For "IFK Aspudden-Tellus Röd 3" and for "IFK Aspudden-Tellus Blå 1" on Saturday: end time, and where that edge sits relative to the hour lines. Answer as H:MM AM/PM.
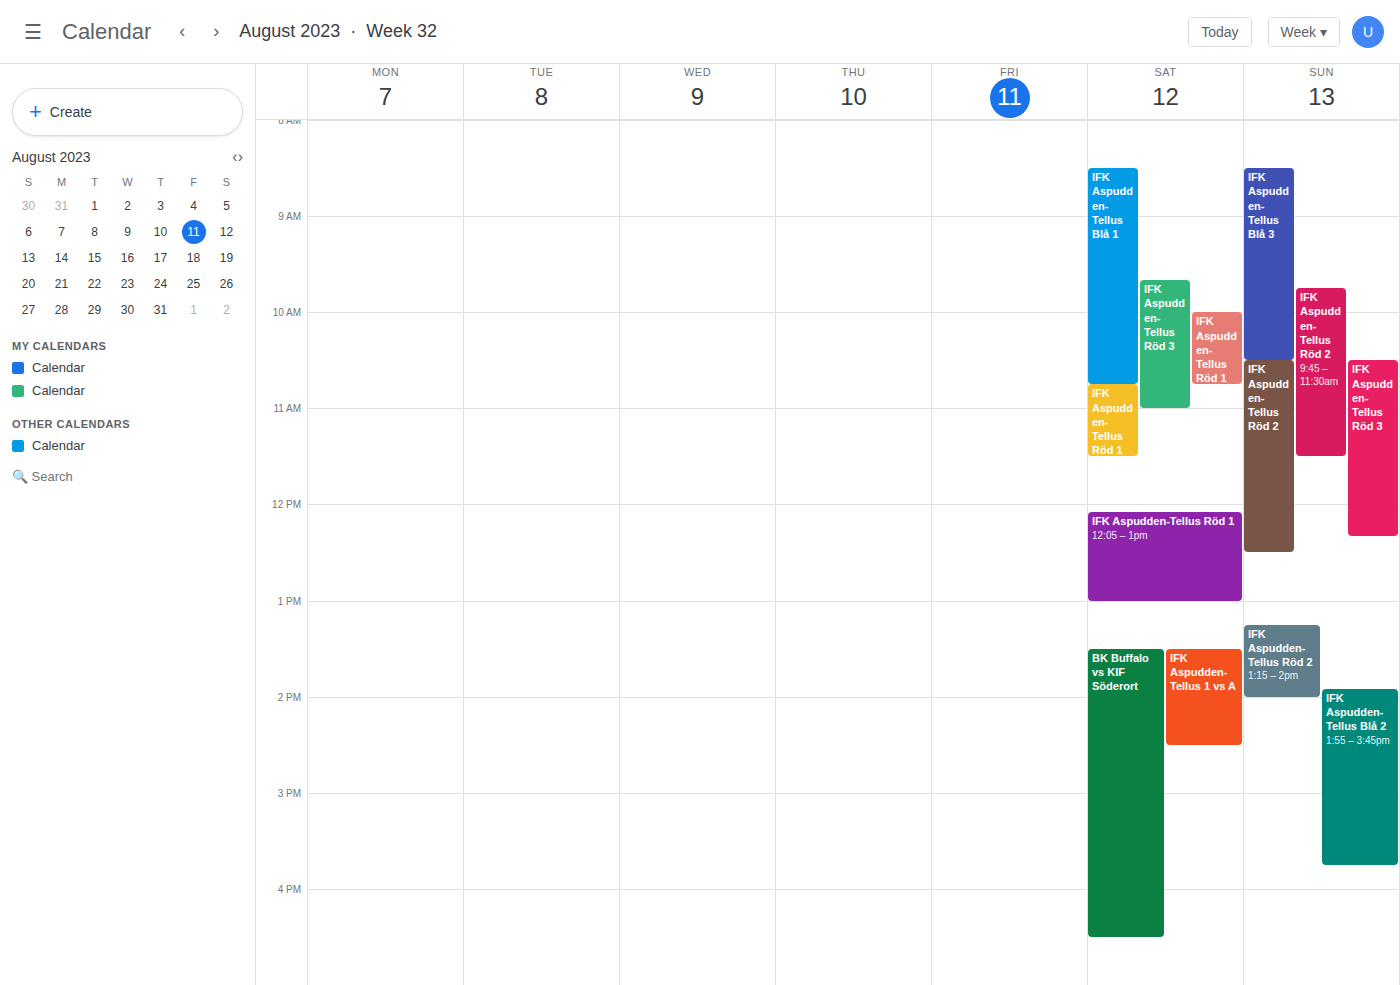
"IFK Aspudden-Tellus Röd 3": 11:00 AM, exactly on the 11 AM line. "IFK Aspudden-Tellus Blå 1": 10:45 AM, neither: three quarters of the way from the 10 AM line to the 11 AM line.